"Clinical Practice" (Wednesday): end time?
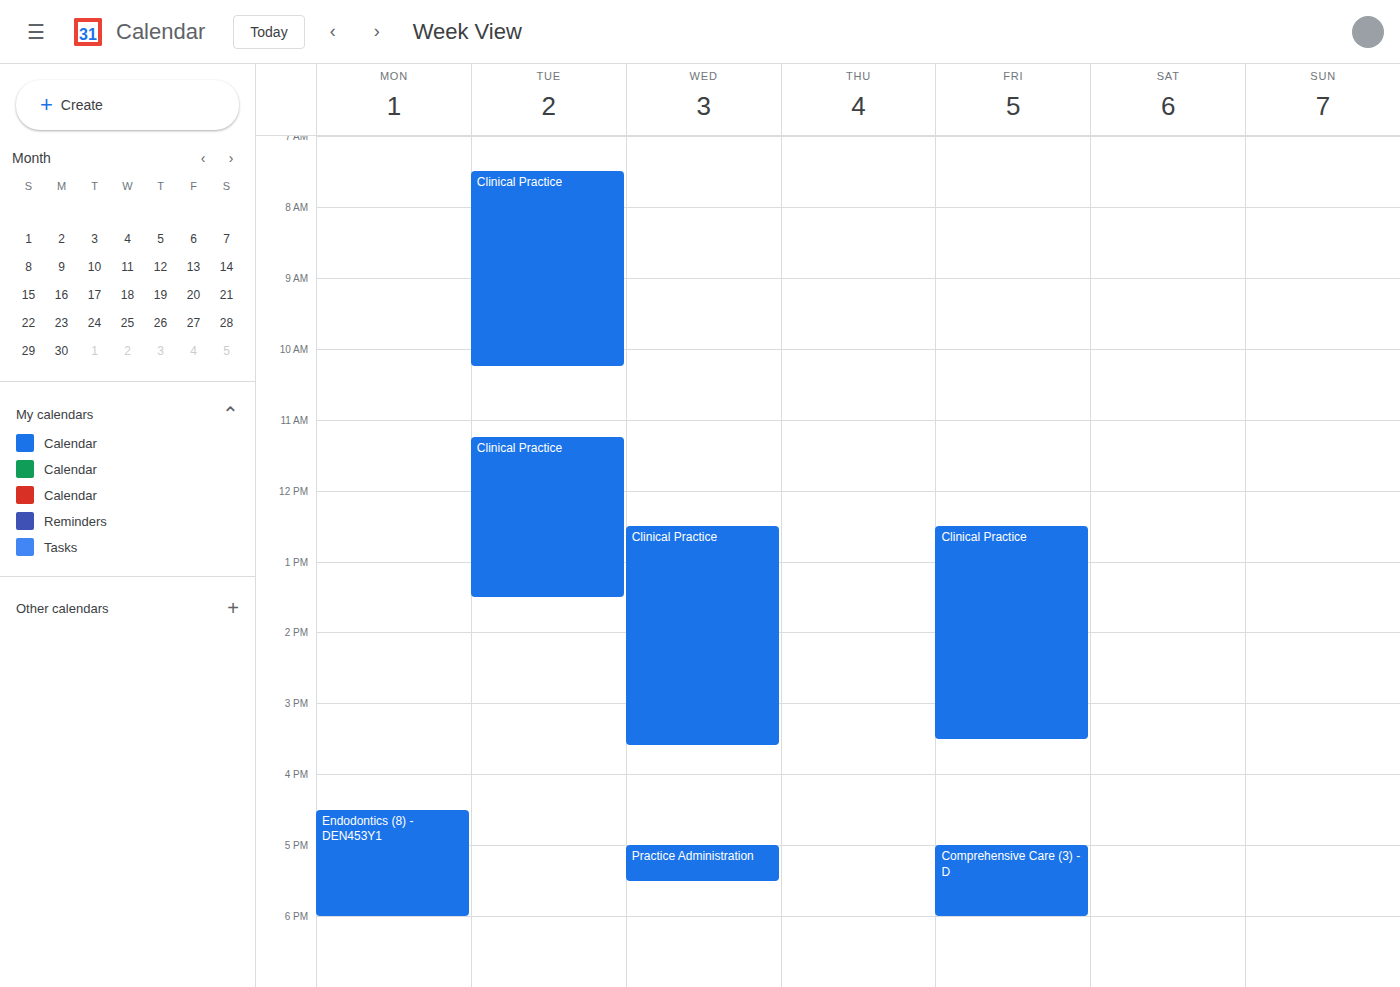
3:35 PM